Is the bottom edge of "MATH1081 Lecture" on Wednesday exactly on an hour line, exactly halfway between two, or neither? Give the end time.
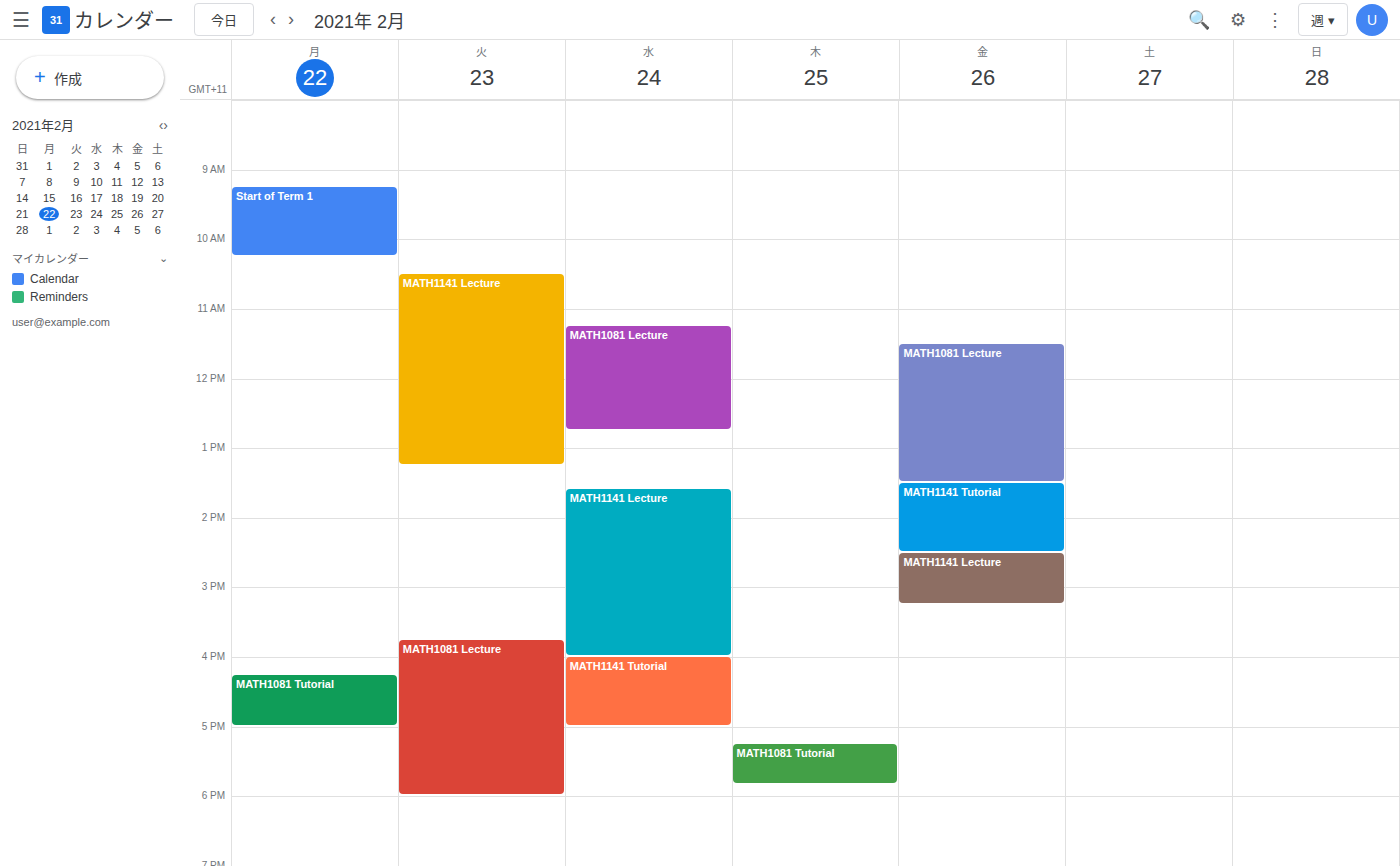
12:45 -- neither: three quarters of the way from the 12:00 line to the 13:00 line.